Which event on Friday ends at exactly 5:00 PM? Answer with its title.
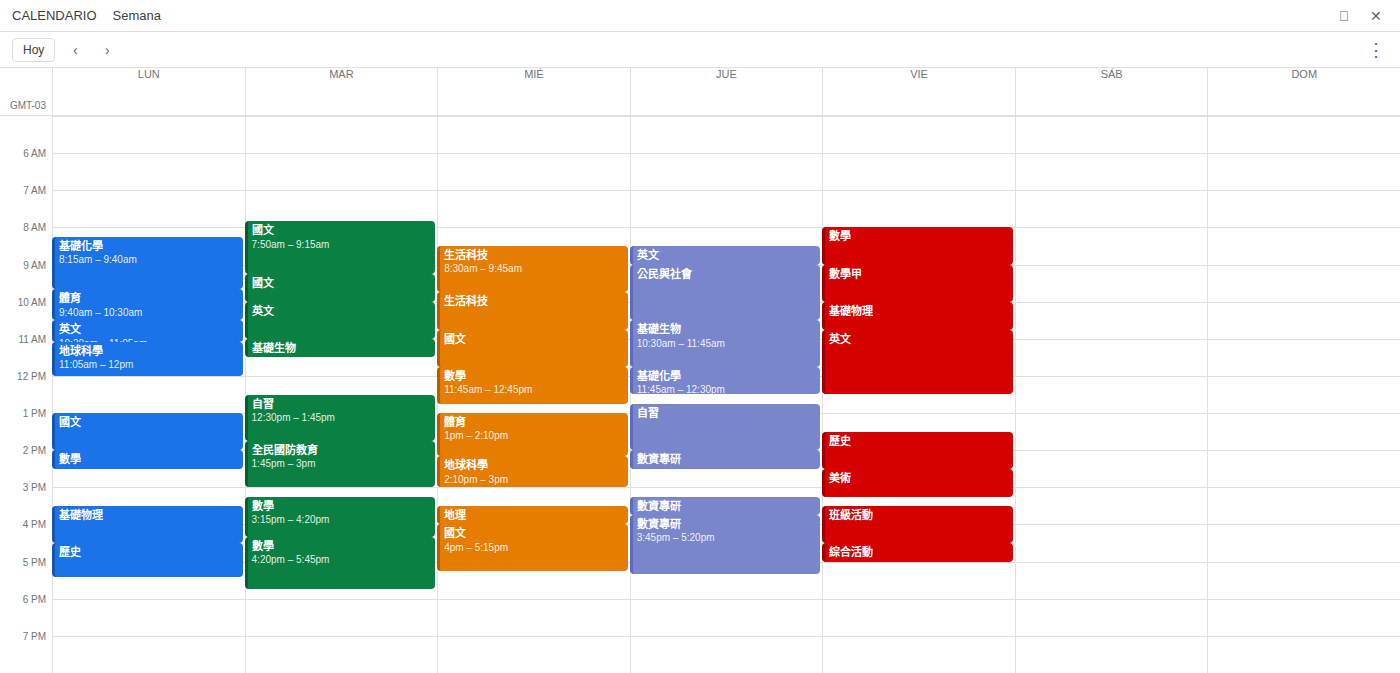
"綜合活動"